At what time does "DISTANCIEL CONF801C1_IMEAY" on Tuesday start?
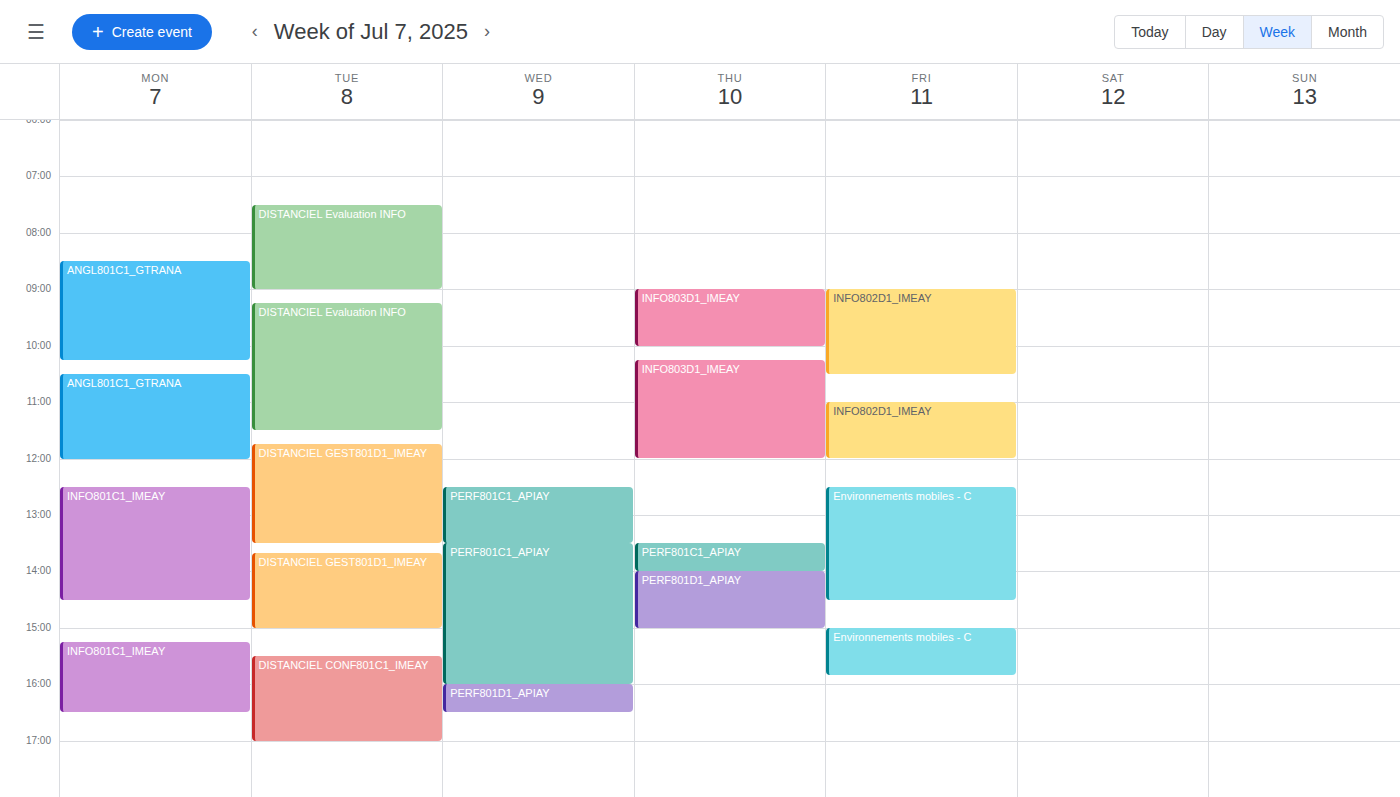
3:30 PM